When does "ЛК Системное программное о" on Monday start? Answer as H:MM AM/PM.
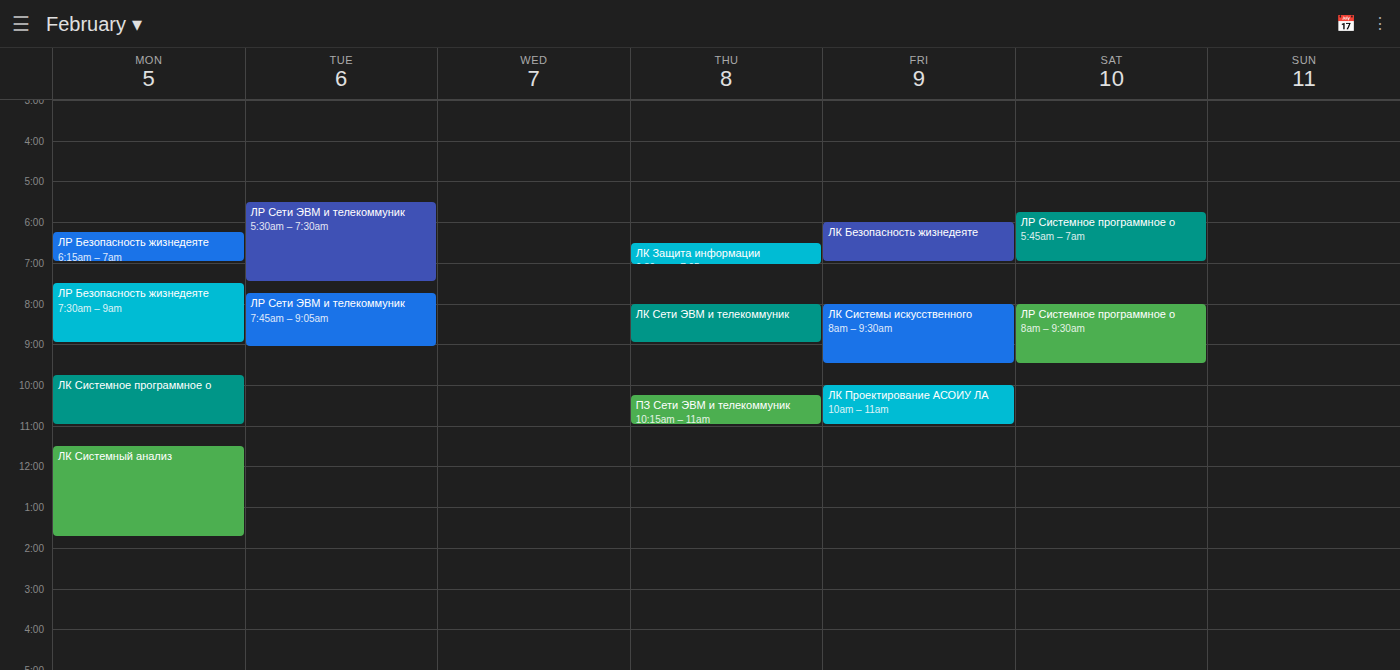
9:45 AM